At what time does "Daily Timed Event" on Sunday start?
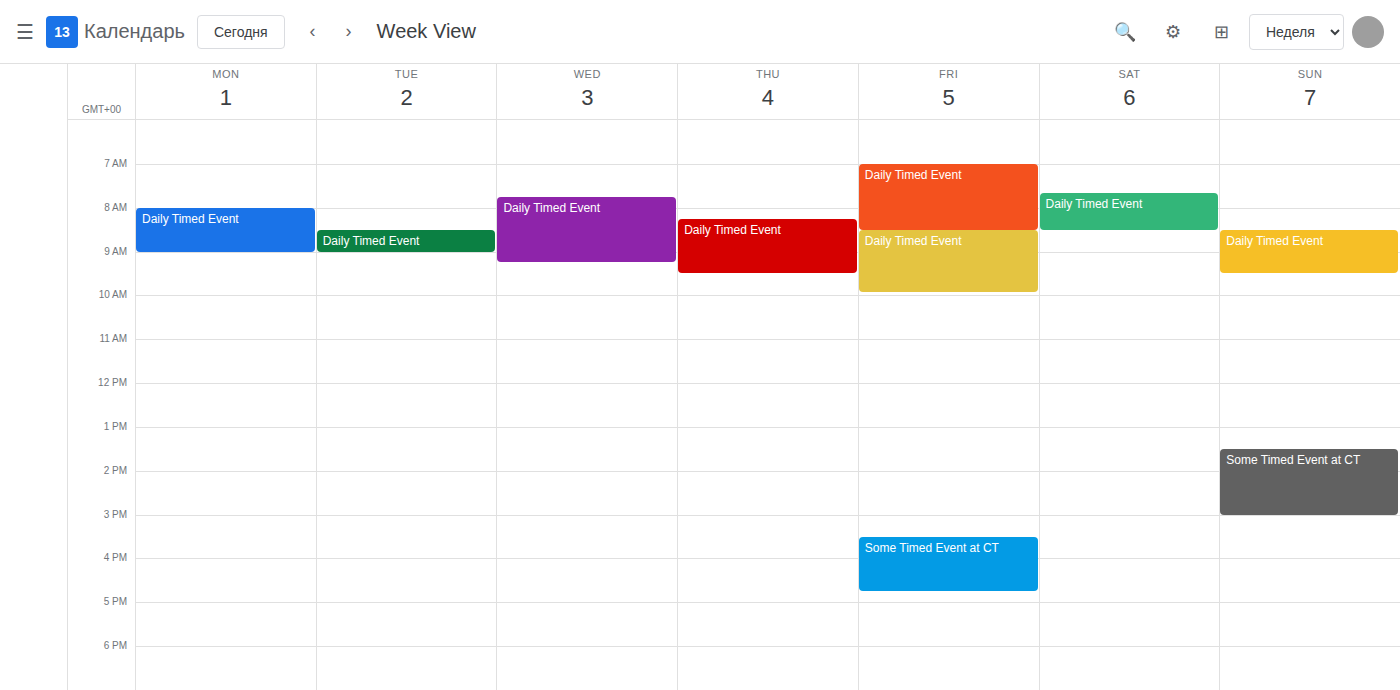
8:30 AM